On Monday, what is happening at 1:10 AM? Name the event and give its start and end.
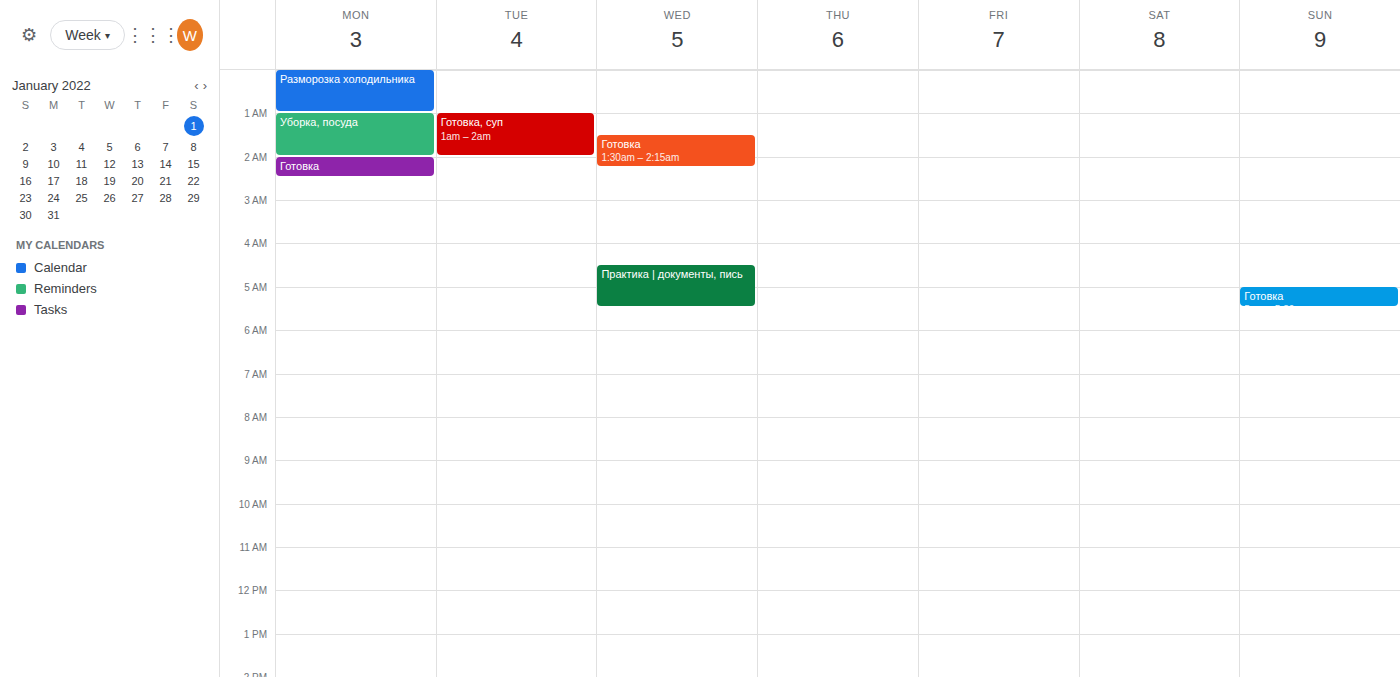
"Уборка, посуда", 1:00 AM to 2:00 AM